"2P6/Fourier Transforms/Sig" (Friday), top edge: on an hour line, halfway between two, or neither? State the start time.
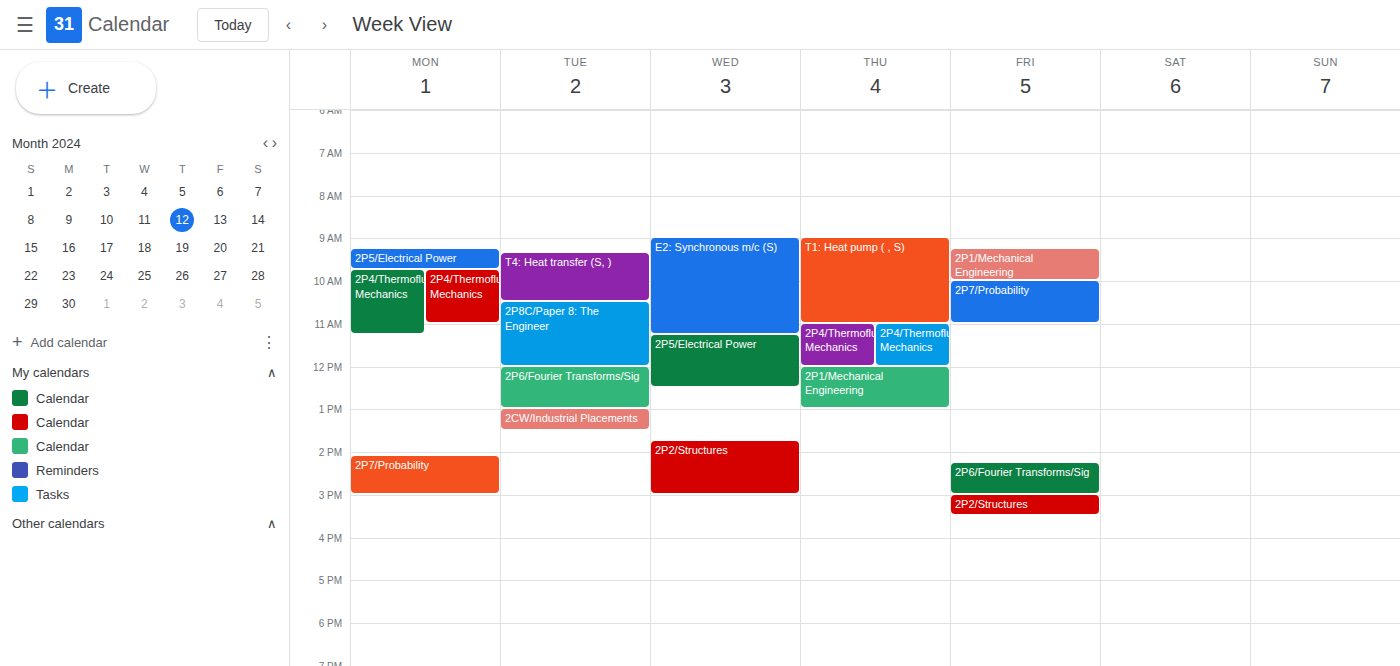
2:15 PM -- neither: a quarter of the way from the 2 PM line to the 3 PM line.